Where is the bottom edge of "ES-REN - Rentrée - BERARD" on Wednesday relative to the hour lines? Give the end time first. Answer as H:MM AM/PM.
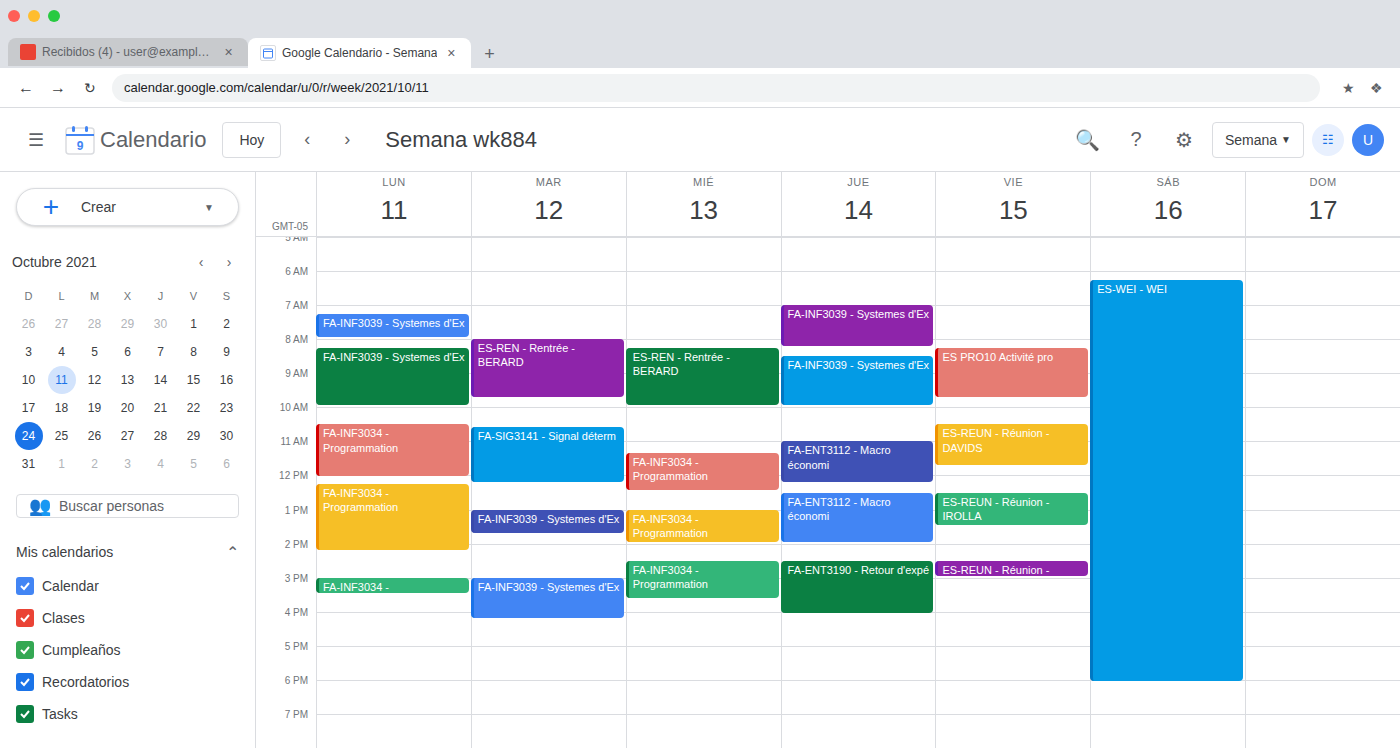
10:00 AM -- exactly on the 10 AM line.